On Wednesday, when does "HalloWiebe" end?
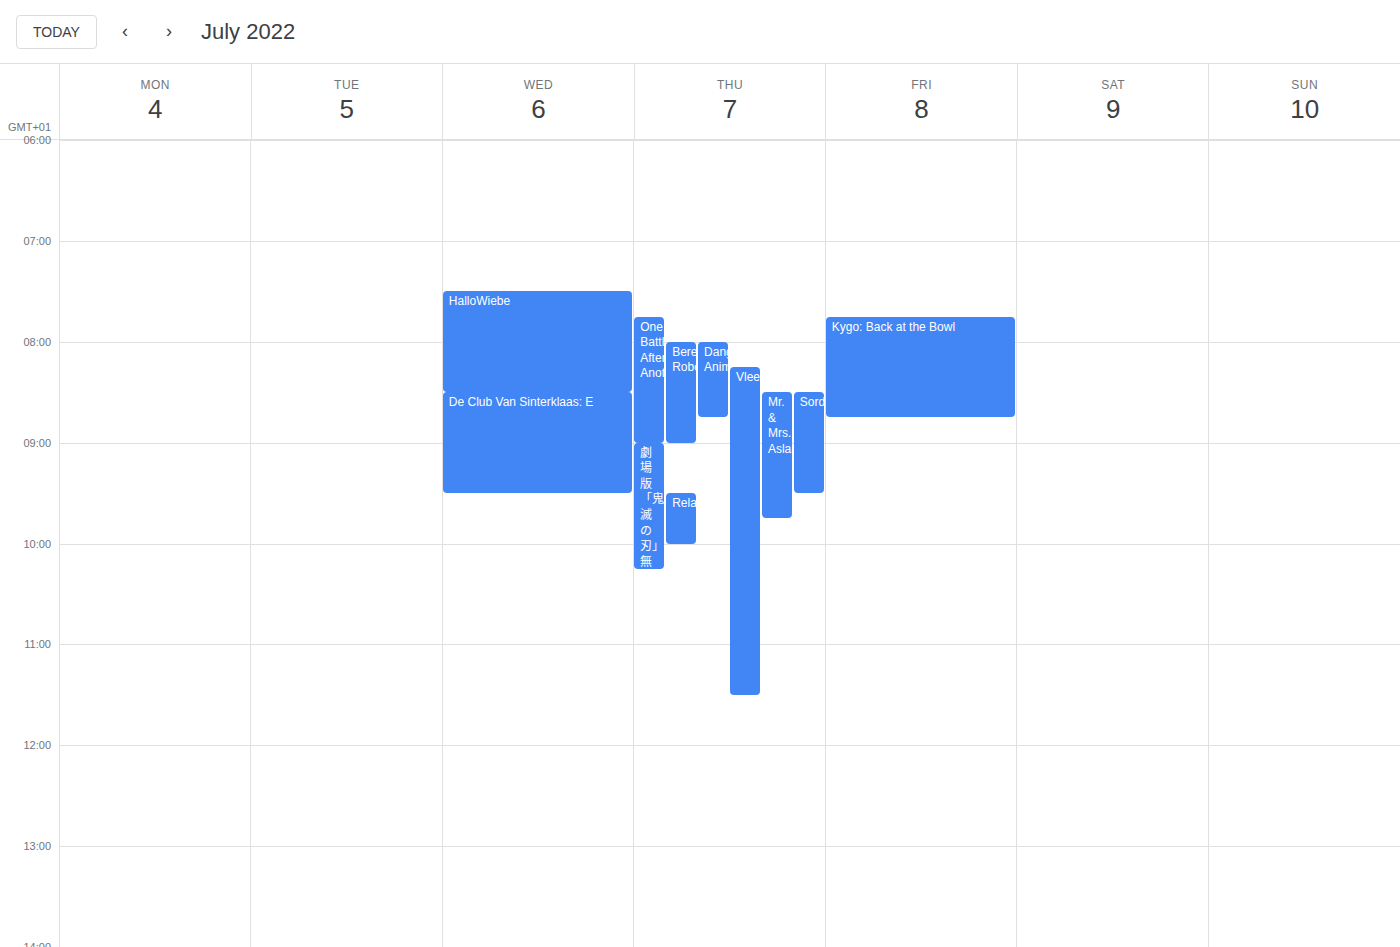
8:30 AM